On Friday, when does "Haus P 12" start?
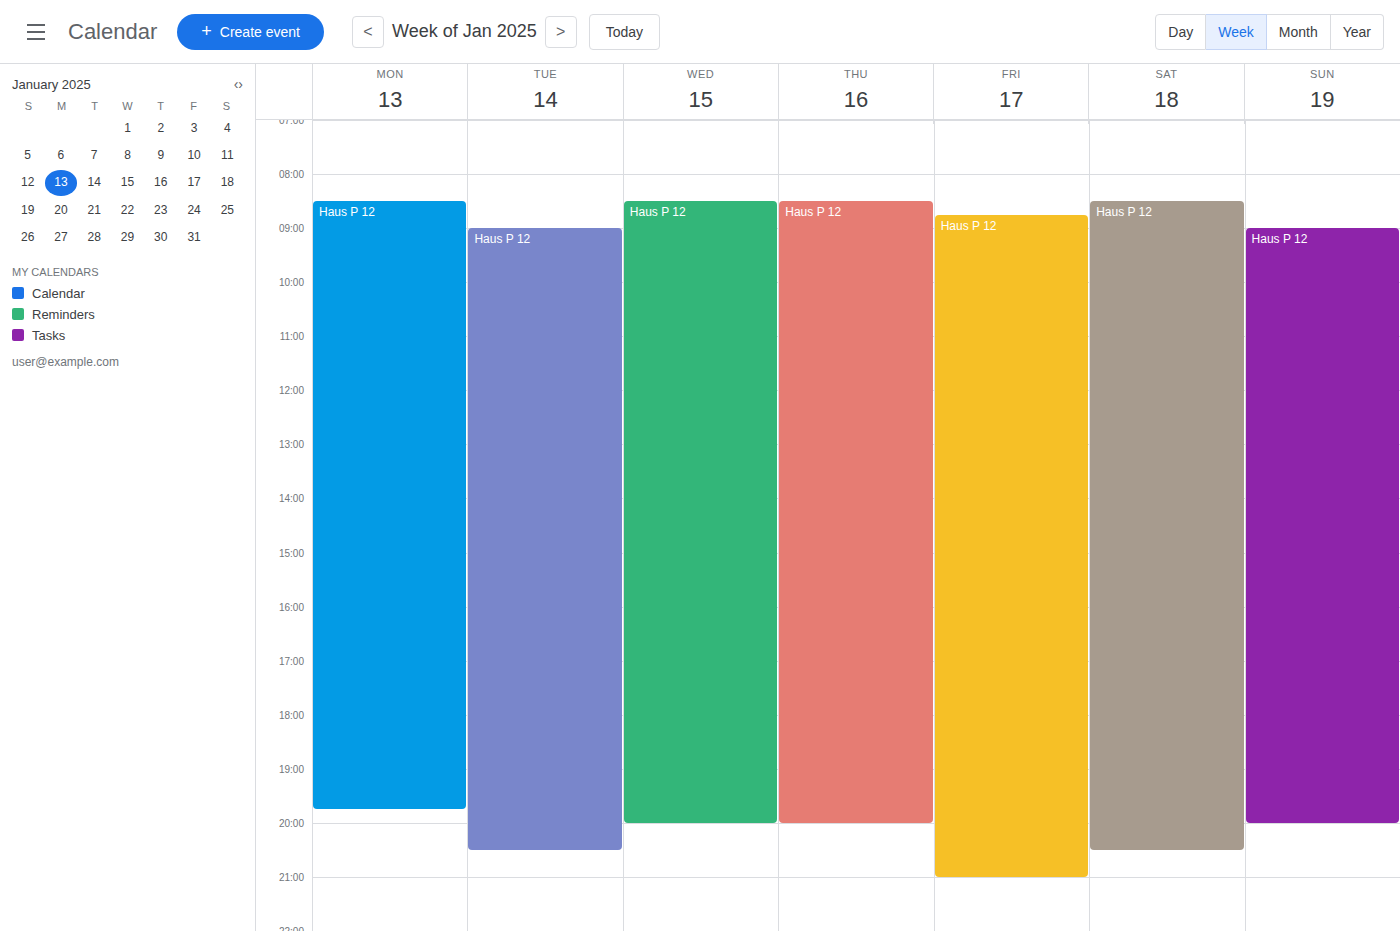
8:45 AM